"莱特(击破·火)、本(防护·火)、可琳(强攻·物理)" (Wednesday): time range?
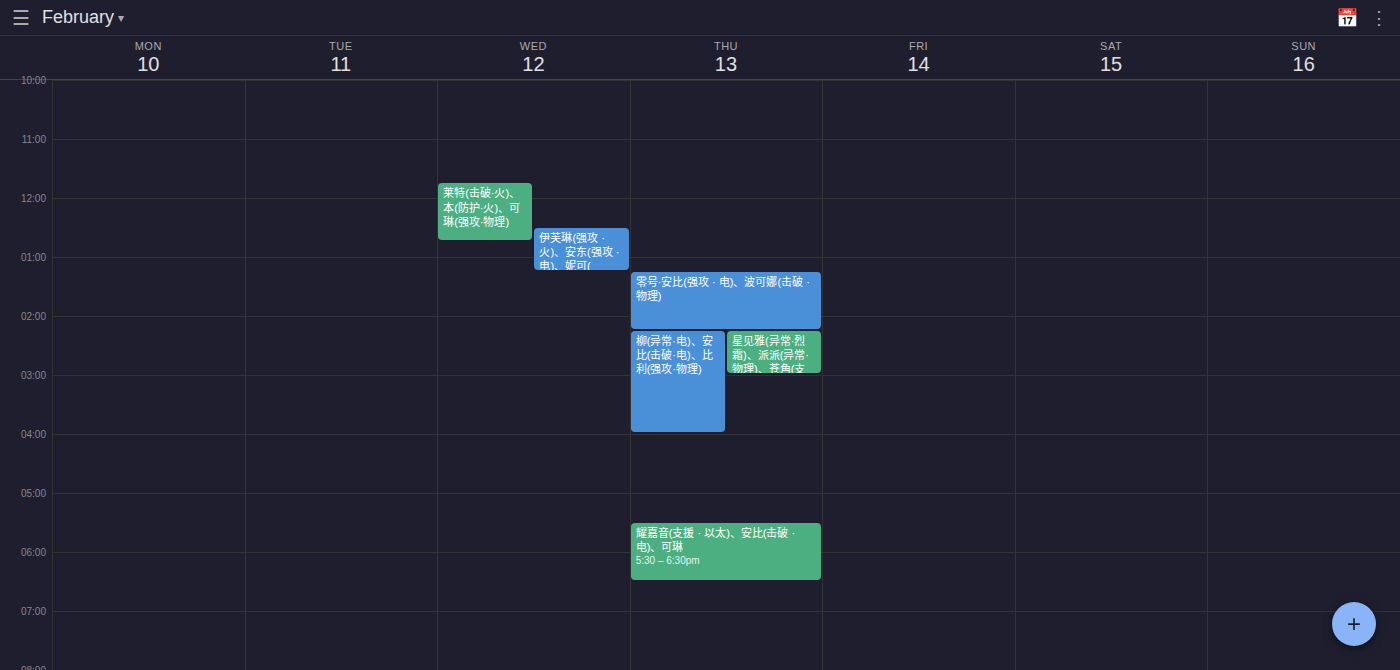
11:45 AM to 12:45 PM